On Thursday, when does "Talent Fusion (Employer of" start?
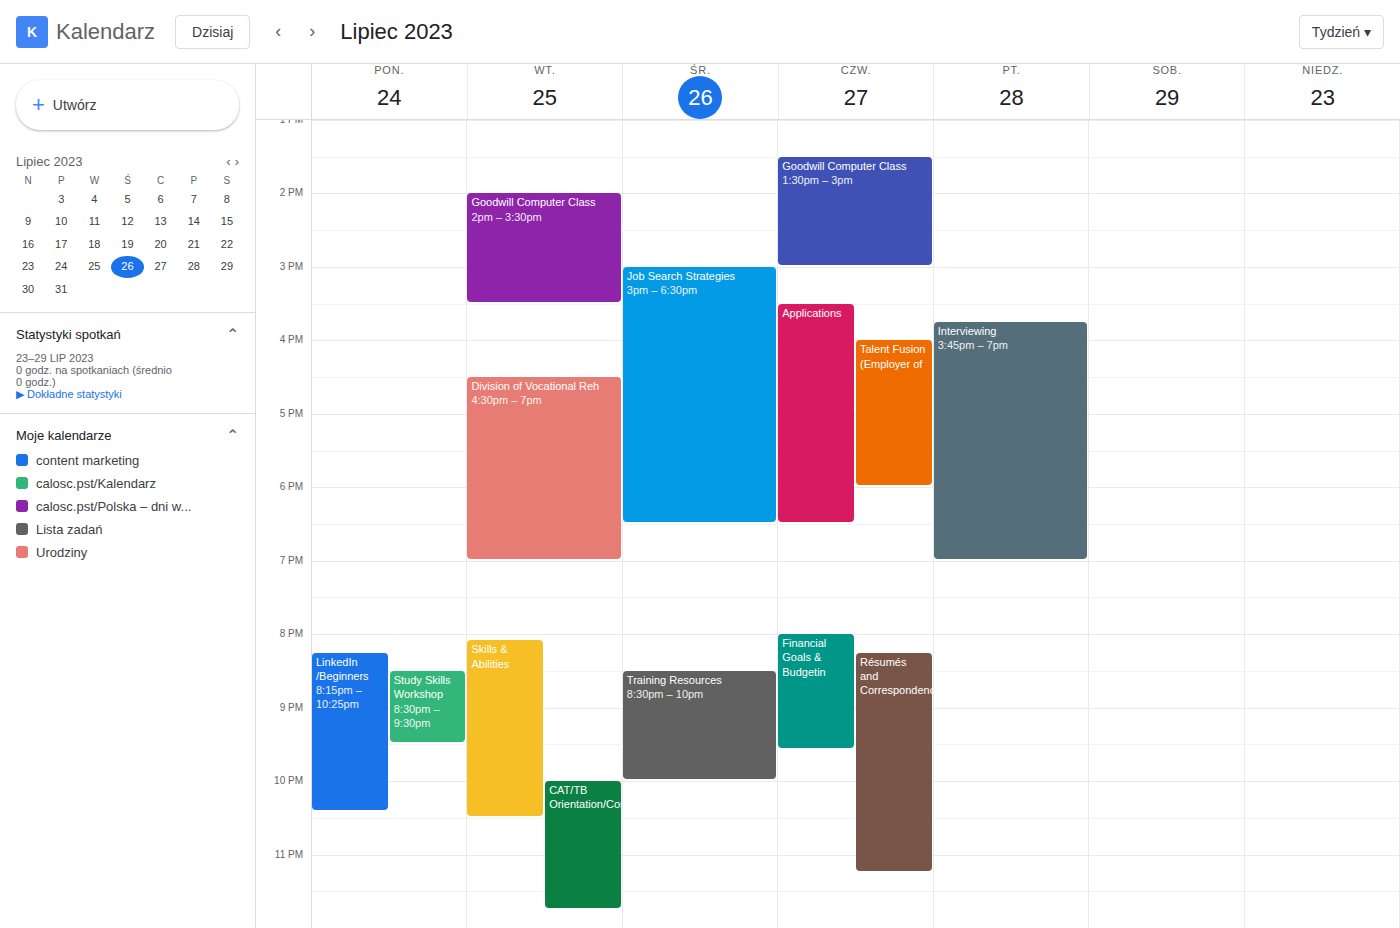
4:00 PM